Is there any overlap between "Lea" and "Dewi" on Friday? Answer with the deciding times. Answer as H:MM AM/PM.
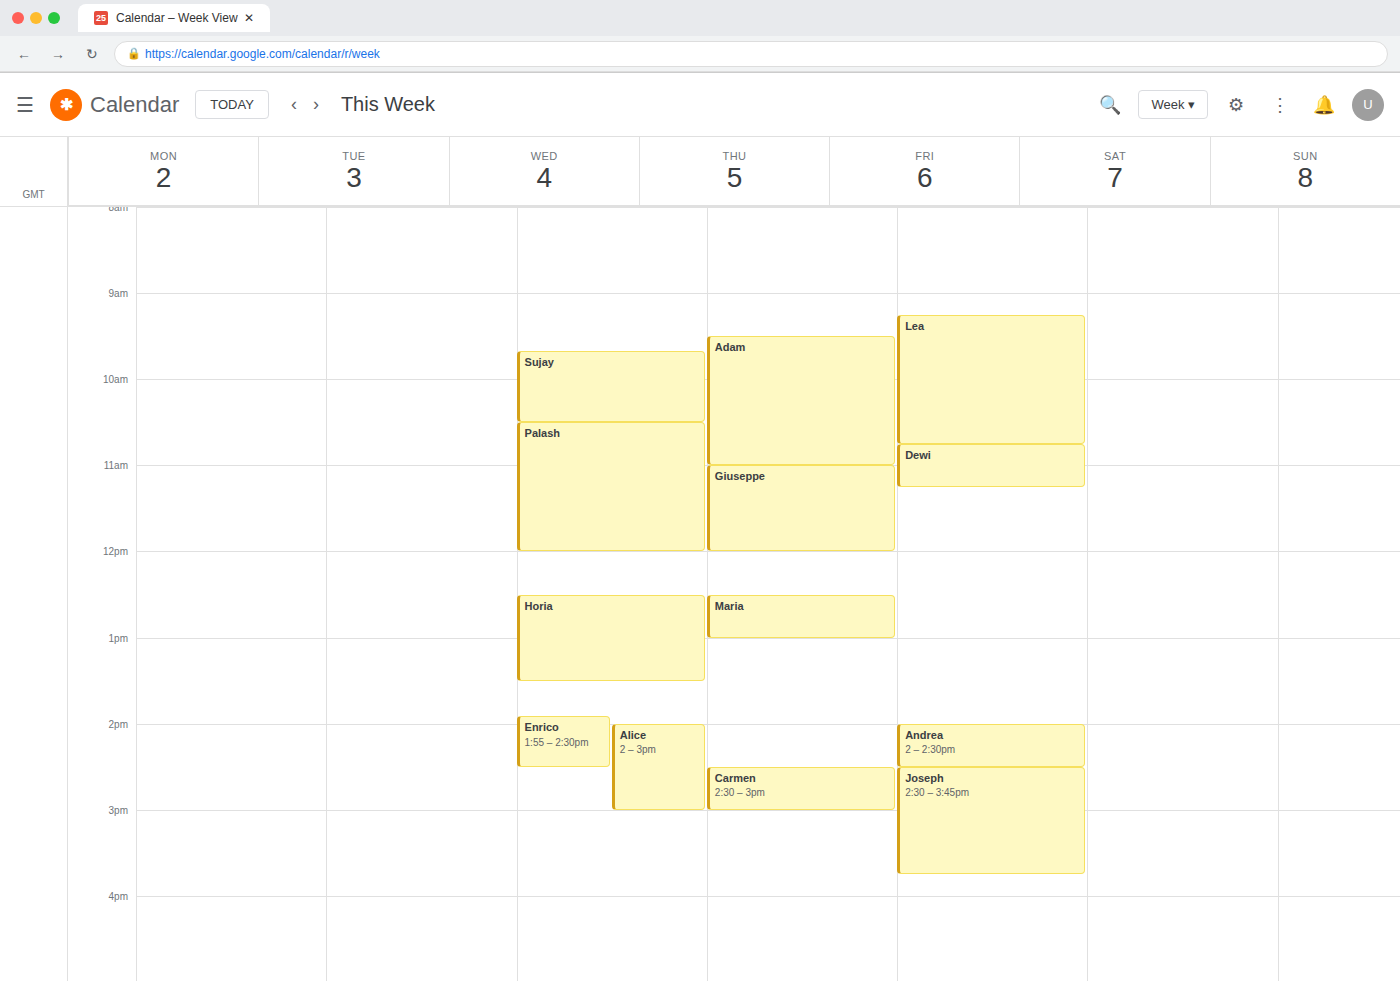
"Lea" ends at 10:45 AM, exactly when "Dewi" starts -- they touch but do not overlap.